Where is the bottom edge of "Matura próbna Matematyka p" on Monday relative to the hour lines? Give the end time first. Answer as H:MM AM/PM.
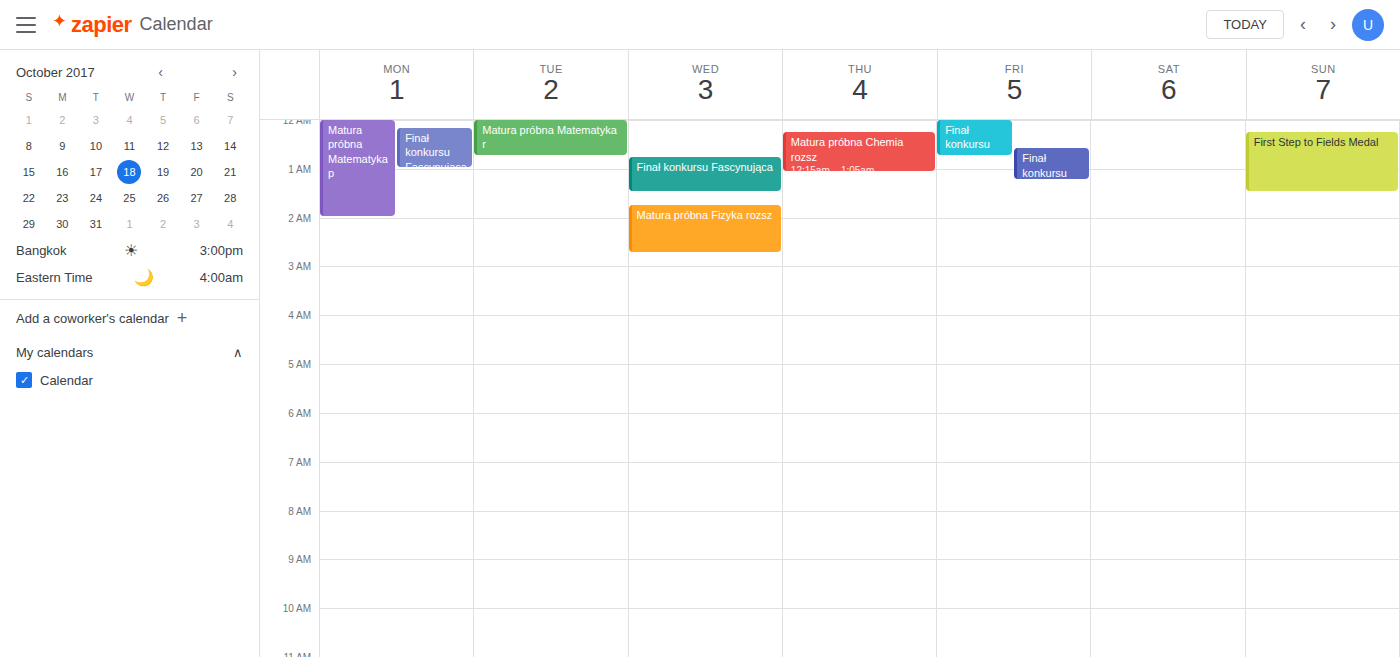
2:00 AM -- exactly on the 2 AM line.